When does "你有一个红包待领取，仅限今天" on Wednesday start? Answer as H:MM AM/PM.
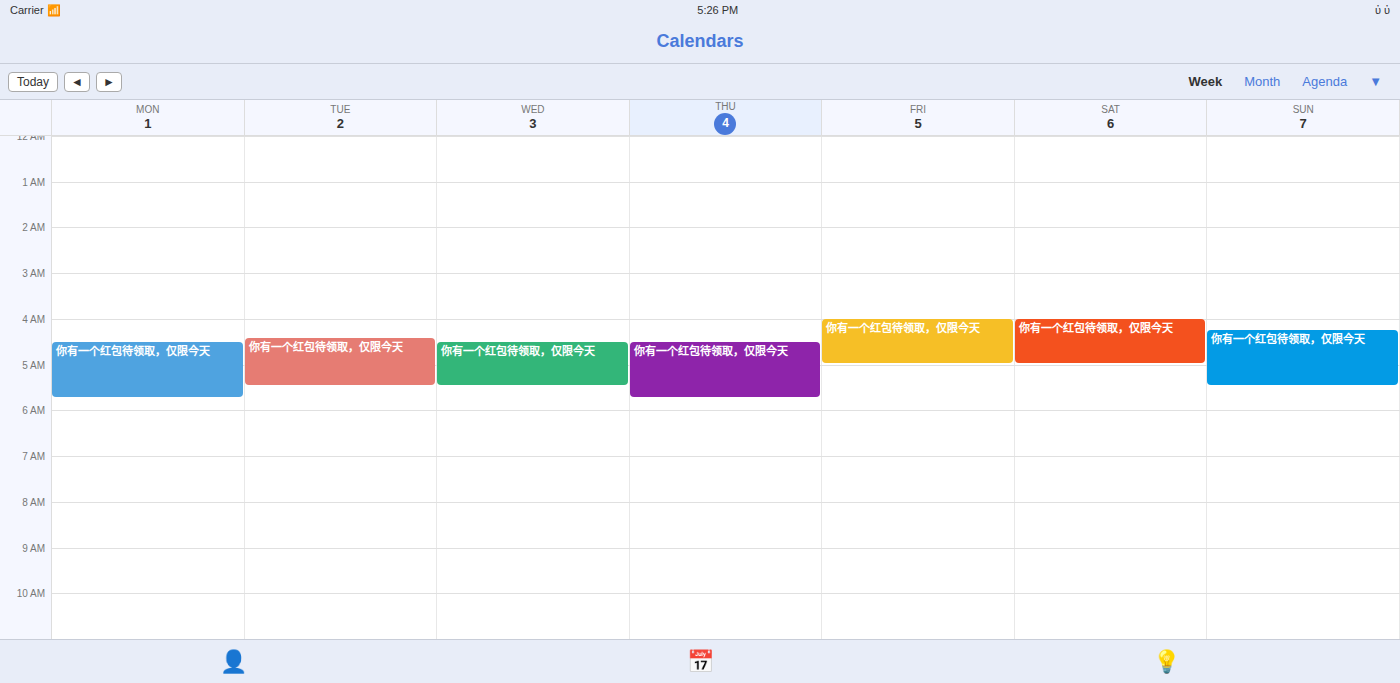
4:30 AM